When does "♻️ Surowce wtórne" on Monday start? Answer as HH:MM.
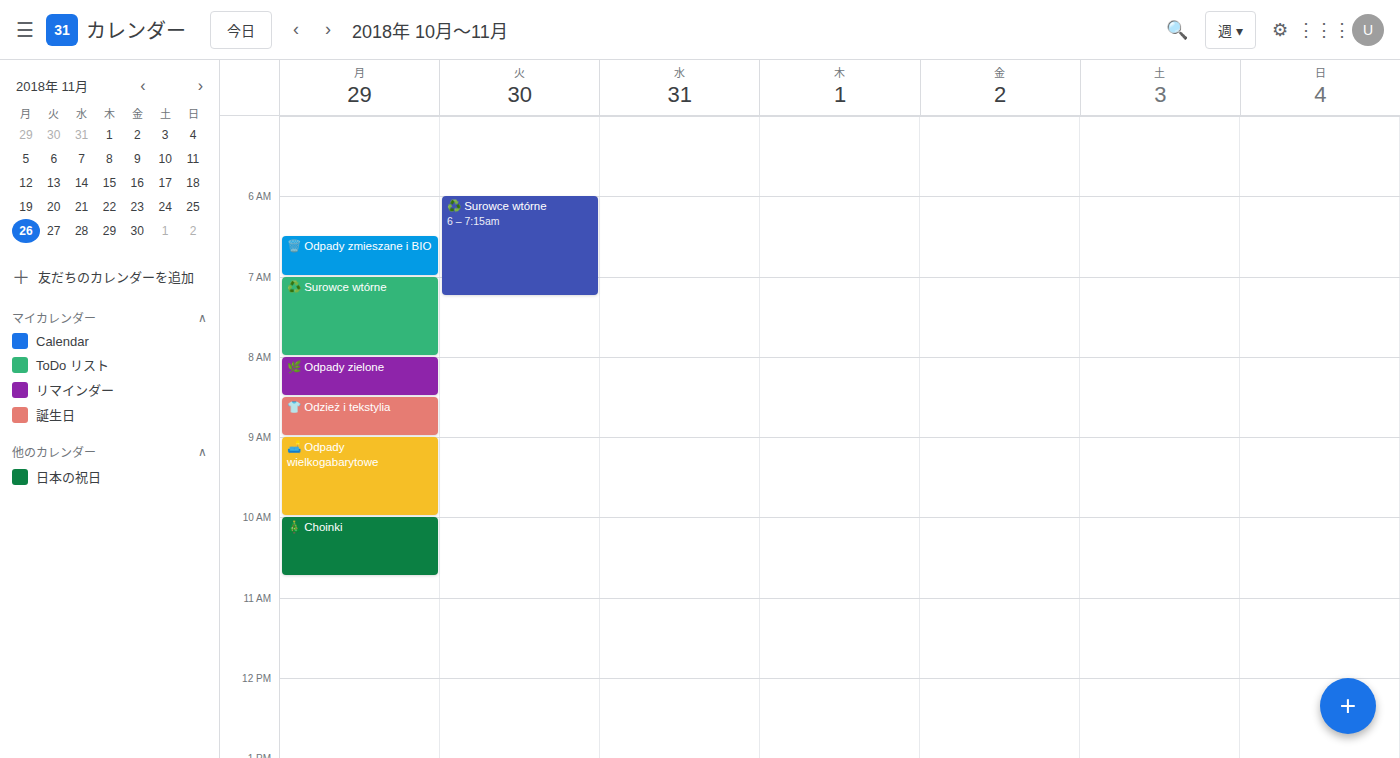
07:00